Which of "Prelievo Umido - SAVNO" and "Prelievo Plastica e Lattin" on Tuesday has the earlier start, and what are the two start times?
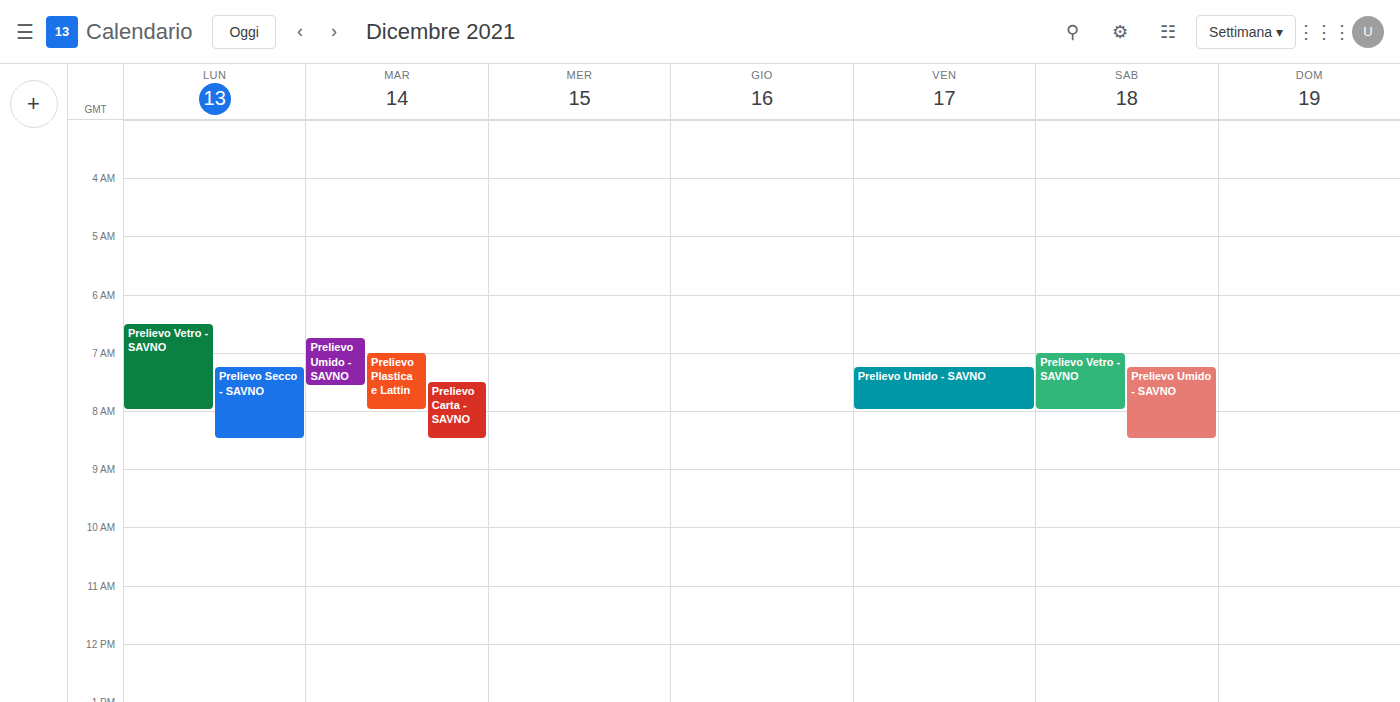
"Prelievo Umido - SAVNO" 6:45 AM; "Prelievo Plastica e Lattin" 7:00 AM.